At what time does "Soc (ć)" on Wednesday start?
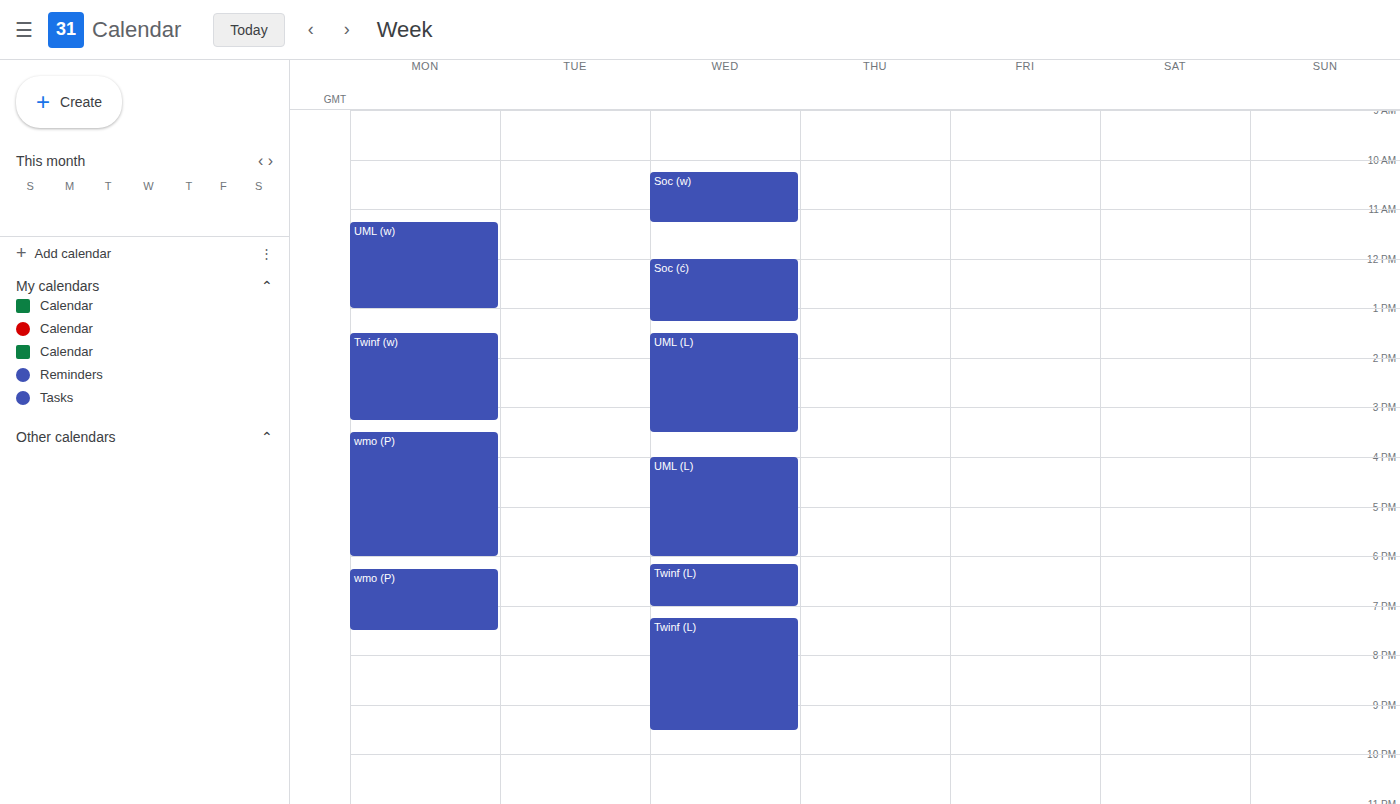
12:00 PM